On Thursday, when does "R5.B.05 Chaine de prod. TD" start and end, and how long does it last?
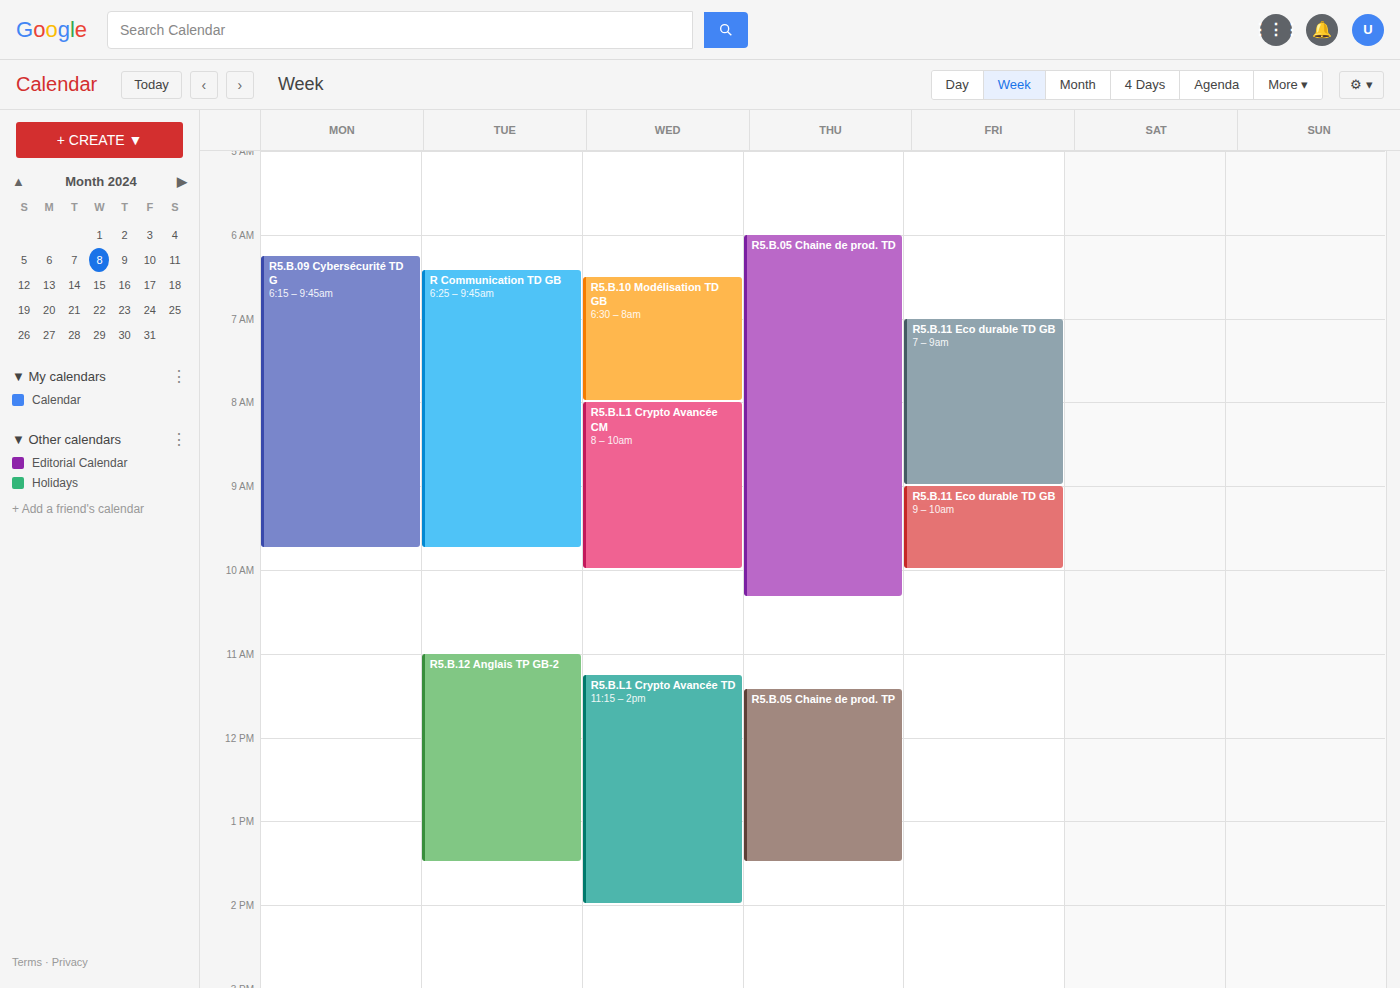
6:00 AM to 10:20 AM, 4 hours 20 minutes